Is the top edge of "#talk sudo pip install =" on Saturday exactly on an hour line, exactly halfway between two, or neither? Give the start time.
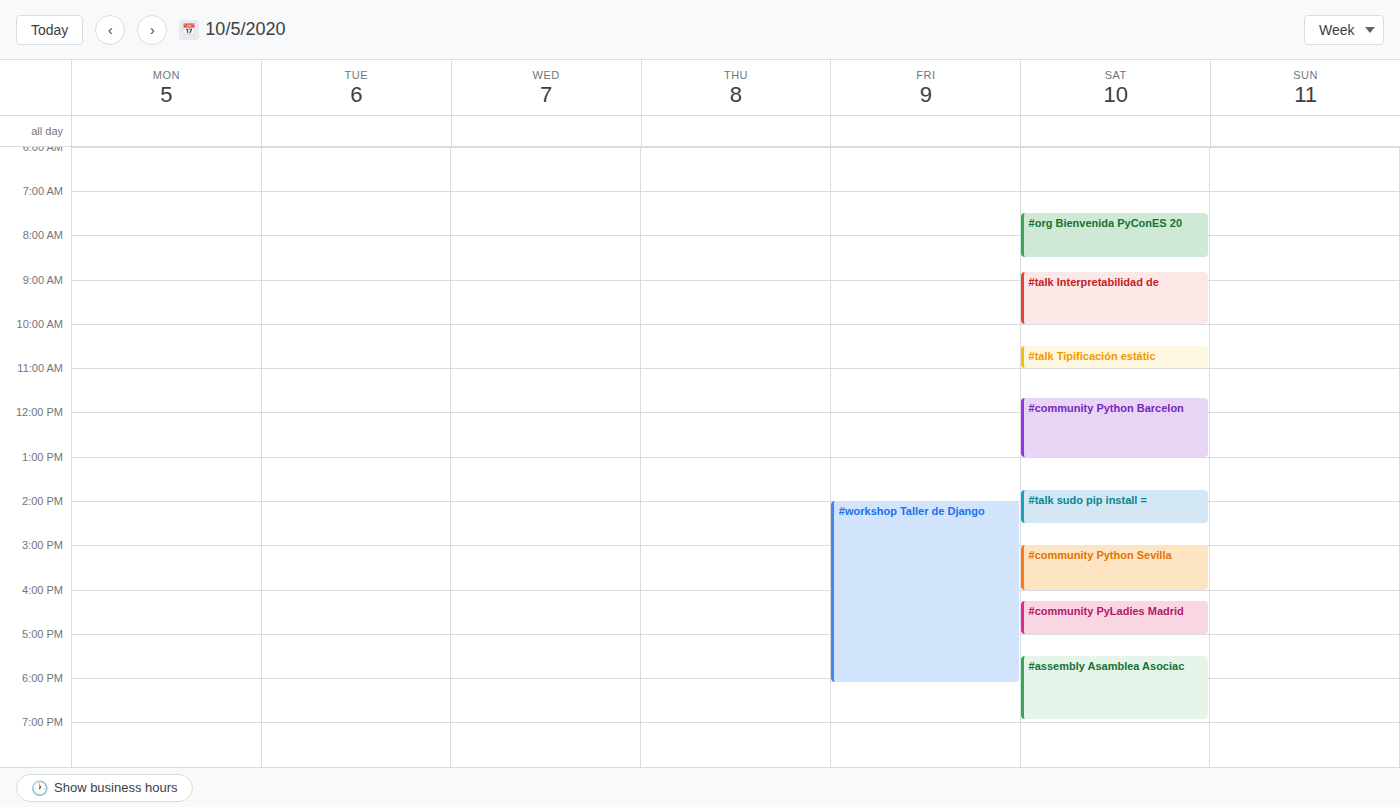
1:45 PM -- neither: three quarters of the way from the 1 PM line to the 2 PM line.